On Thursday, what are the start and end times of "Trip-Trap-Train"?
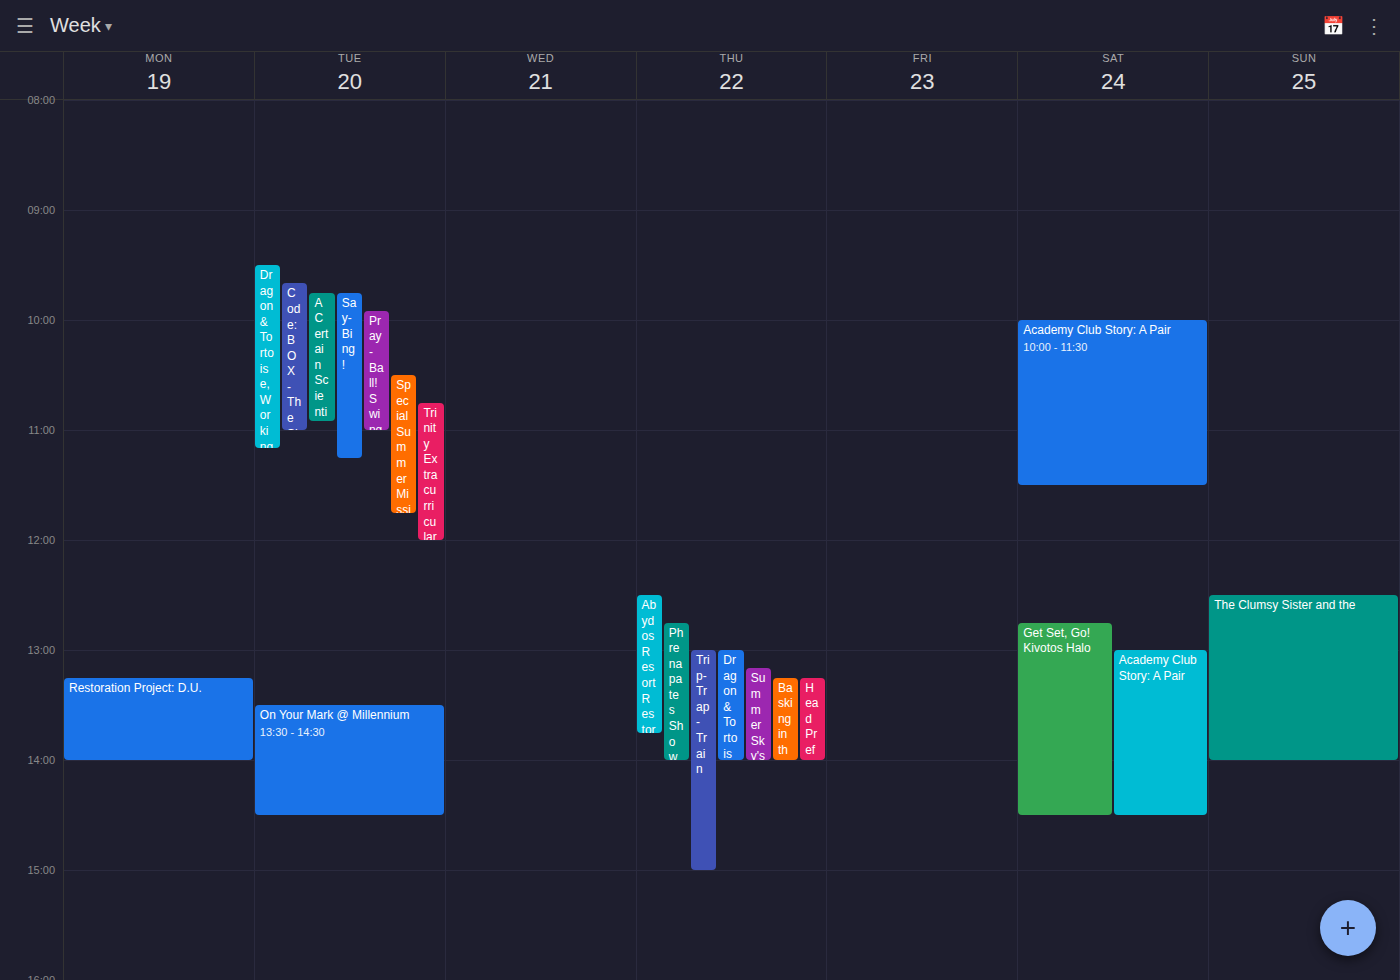
1:00 PM to 3:00 PM